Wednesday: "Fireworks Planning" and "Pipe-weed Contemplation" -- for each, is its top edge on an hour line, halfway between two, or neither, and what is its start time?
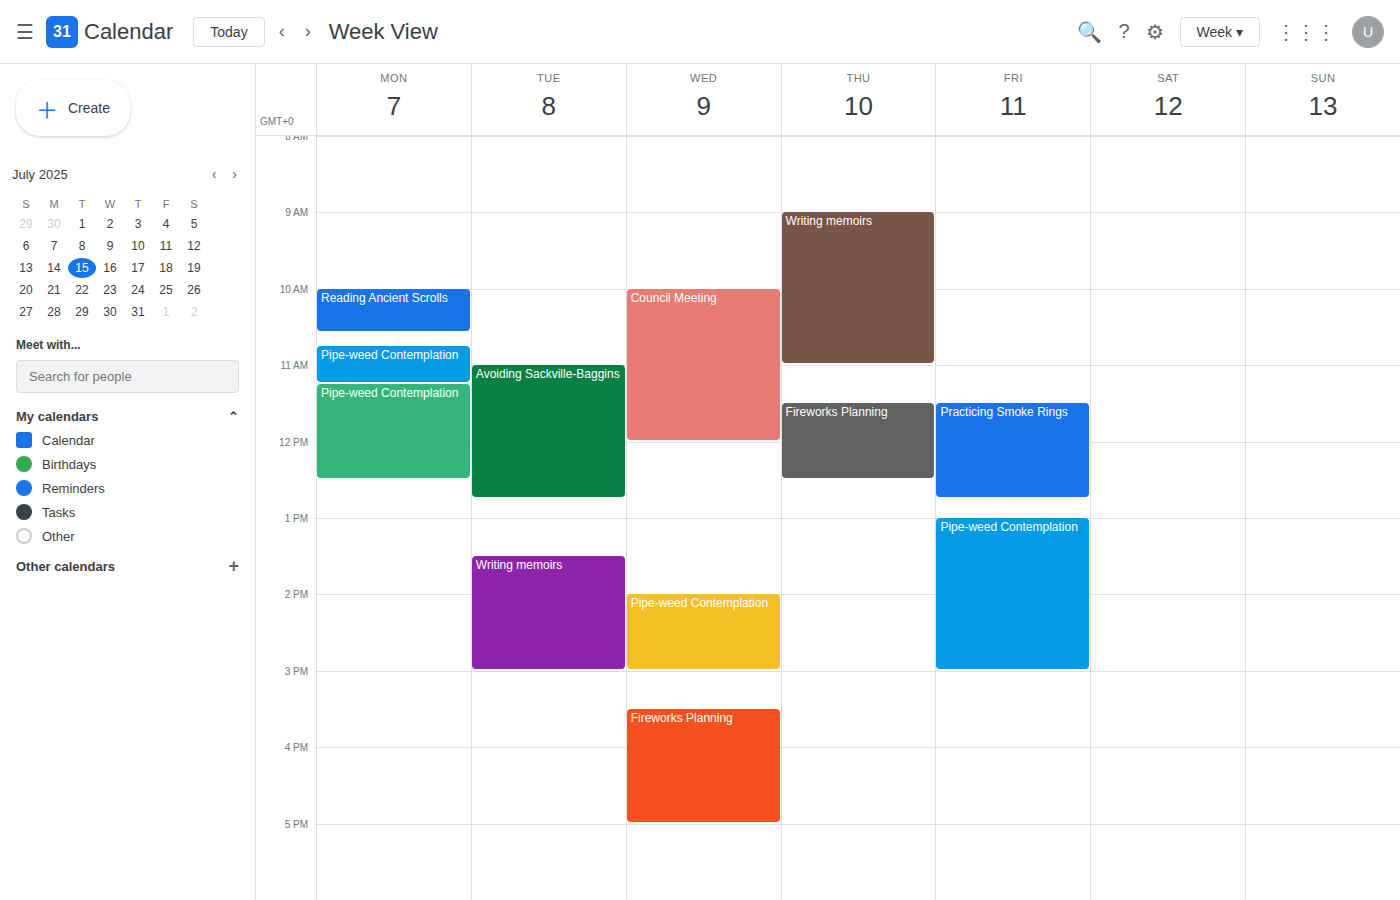
"Fireworks Planning": 3:30 PM, halfway between the 3 PM and 4 PM lines. "Pipe-weed Contemplation": 2:00 PM, exactly on the 2 PM line.